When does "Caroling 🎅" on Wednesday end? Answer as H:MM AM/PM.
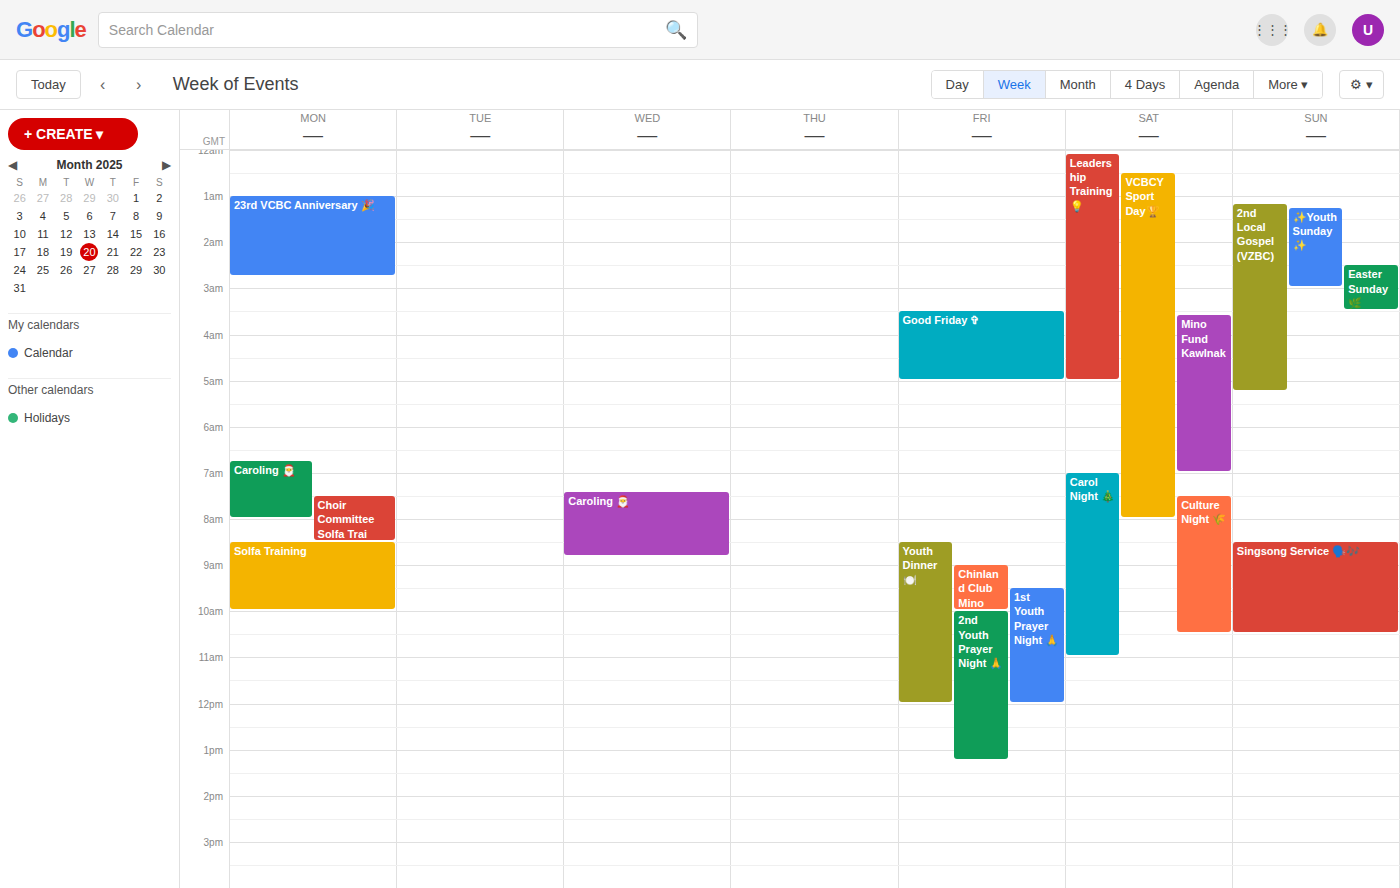
8:50 AM